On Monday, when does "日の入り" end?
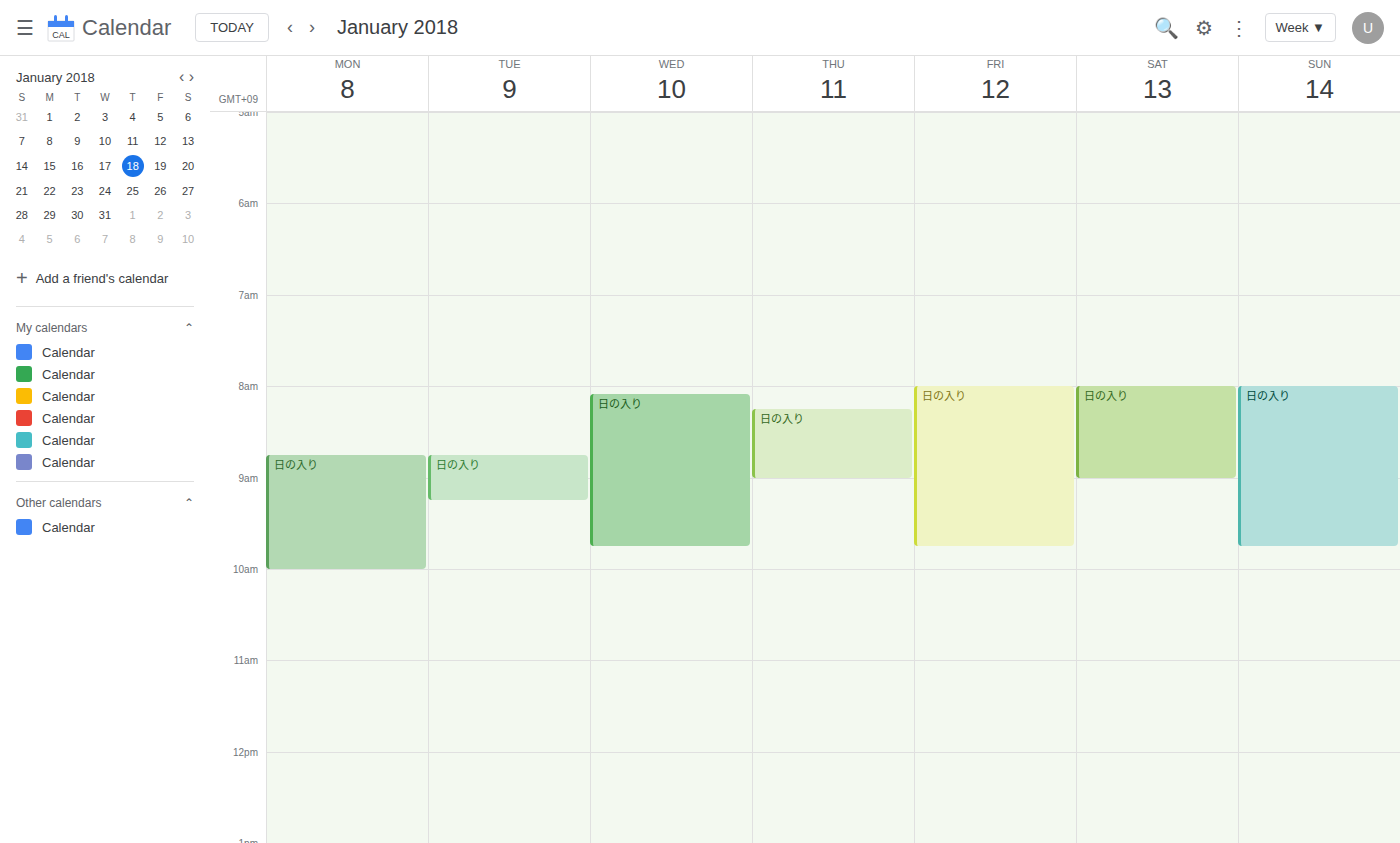
10:00 AM